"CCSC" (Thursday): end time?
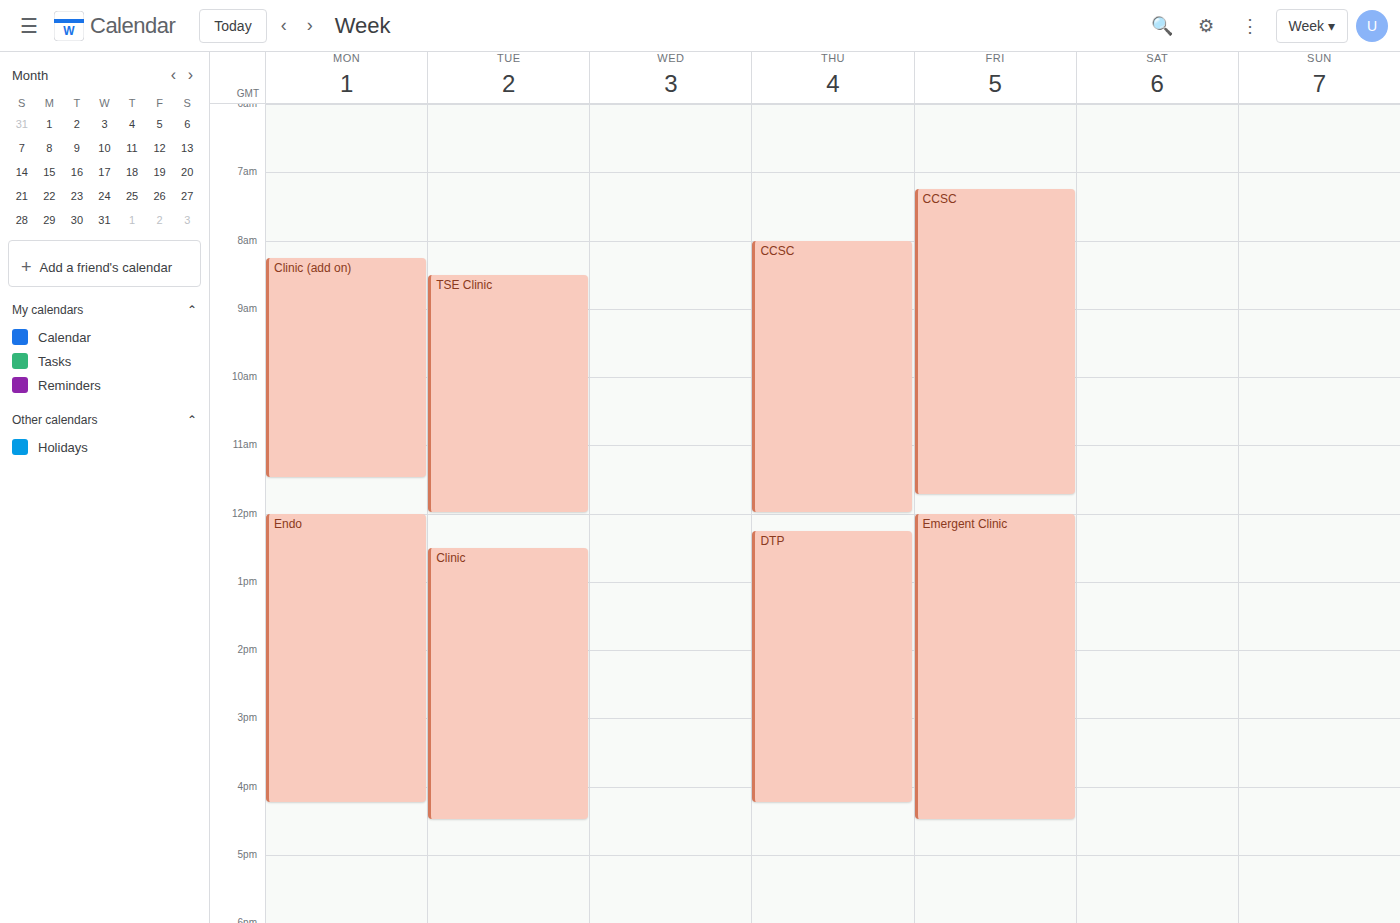
12:00 PM